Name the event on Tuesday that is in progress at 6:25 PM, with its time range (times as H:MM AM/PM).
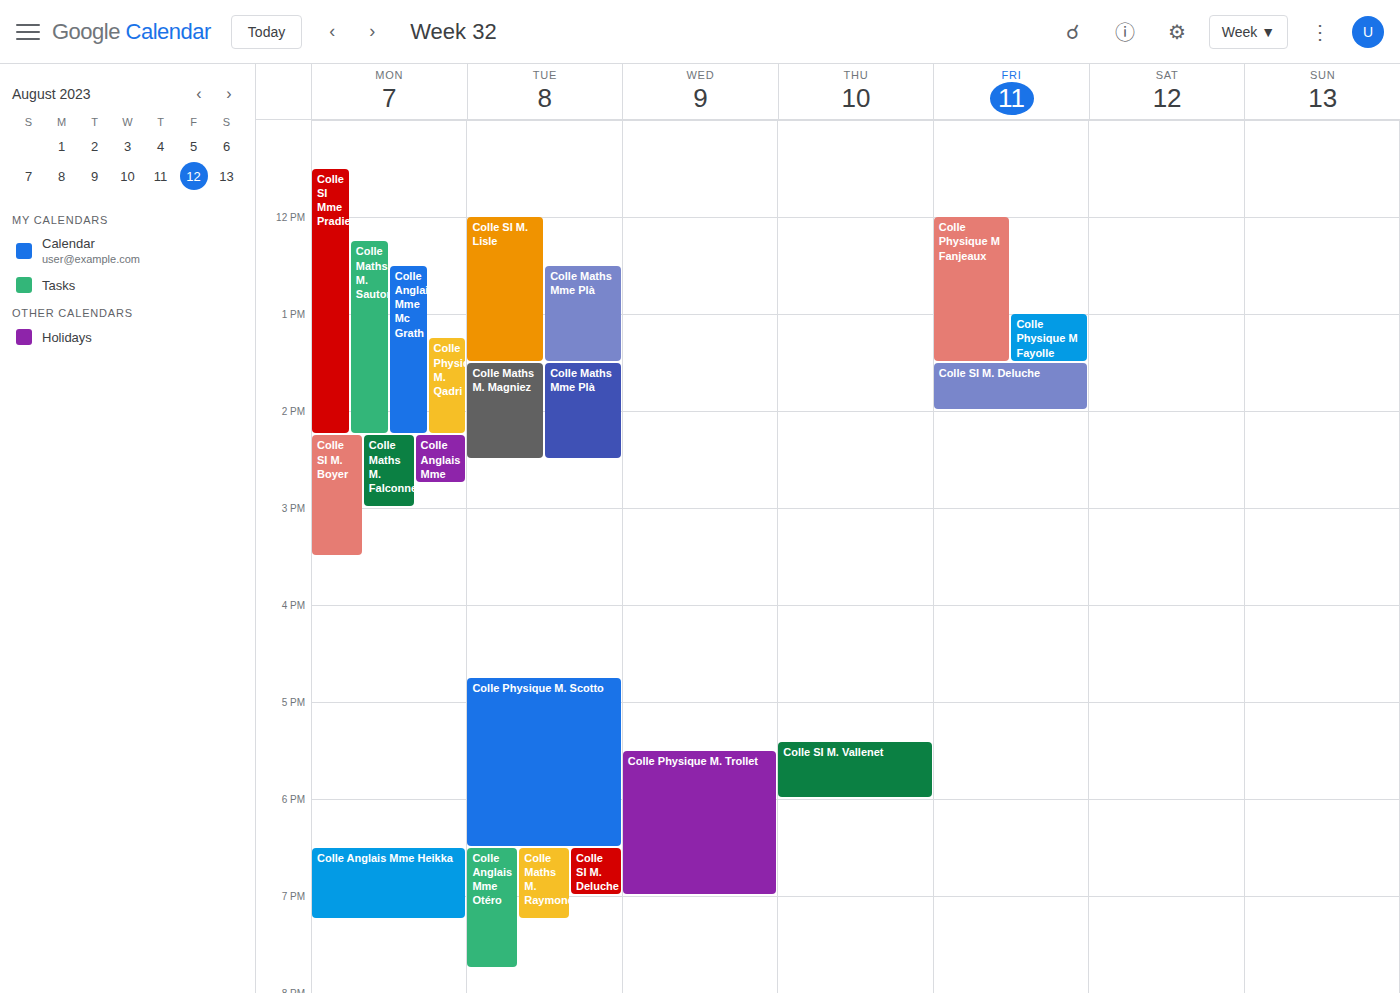
"Colle Physique M. Scotto", 4:45 PM to 6:30 PM